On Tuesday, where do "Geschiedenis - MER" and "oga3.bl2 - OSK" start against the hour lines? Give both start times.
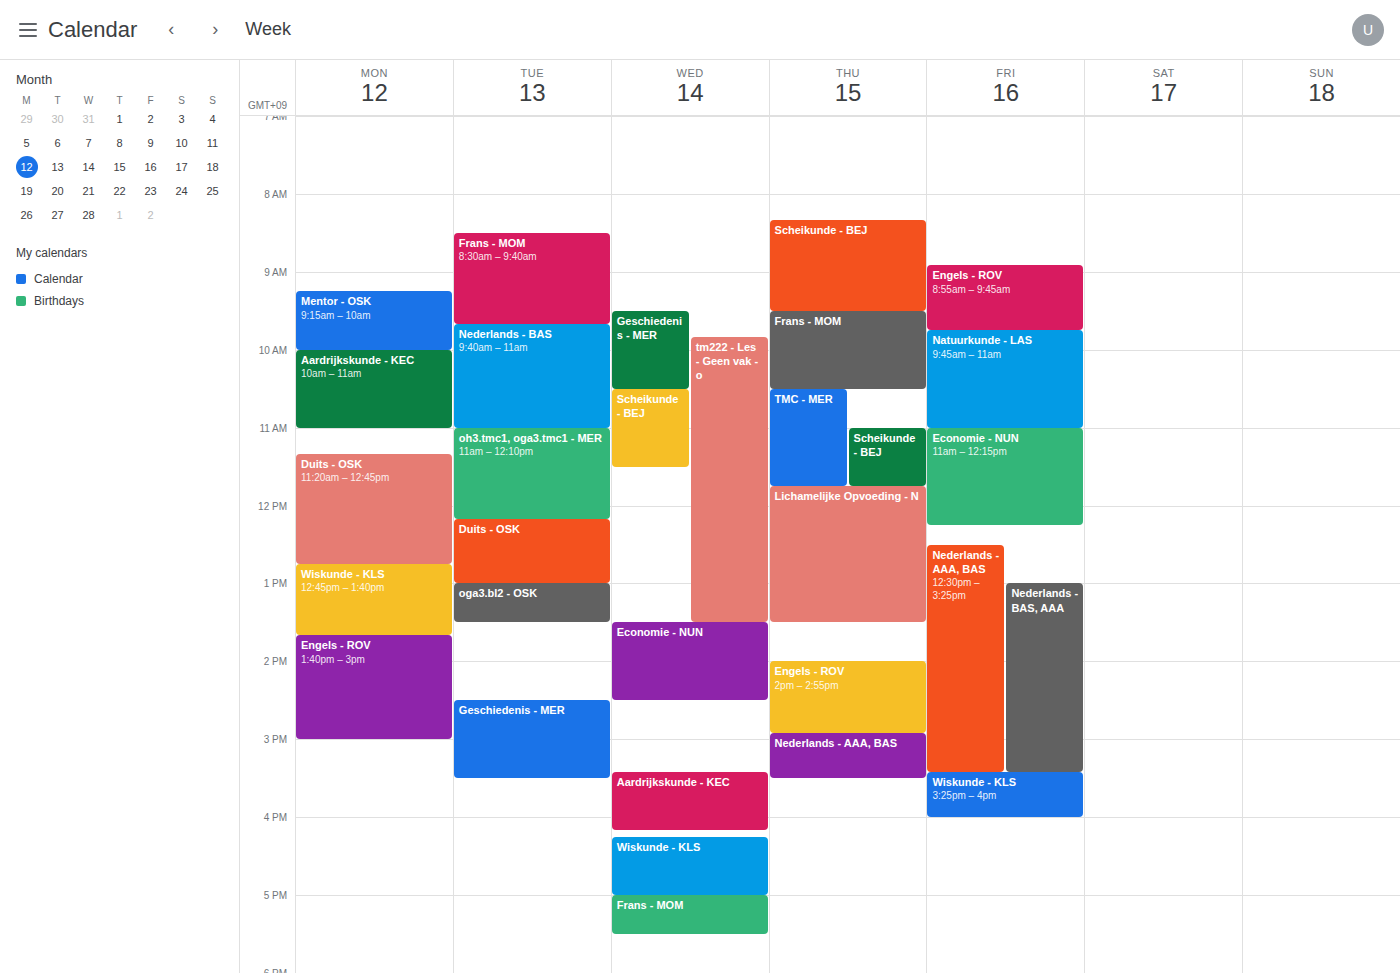
"Geschiedenis - MER": 2:30 PM, halfway between the 2 PM and 3 PM lines. "oga3.bl2 - OSK": 1:00 PM, exactly on the 1 PM line.